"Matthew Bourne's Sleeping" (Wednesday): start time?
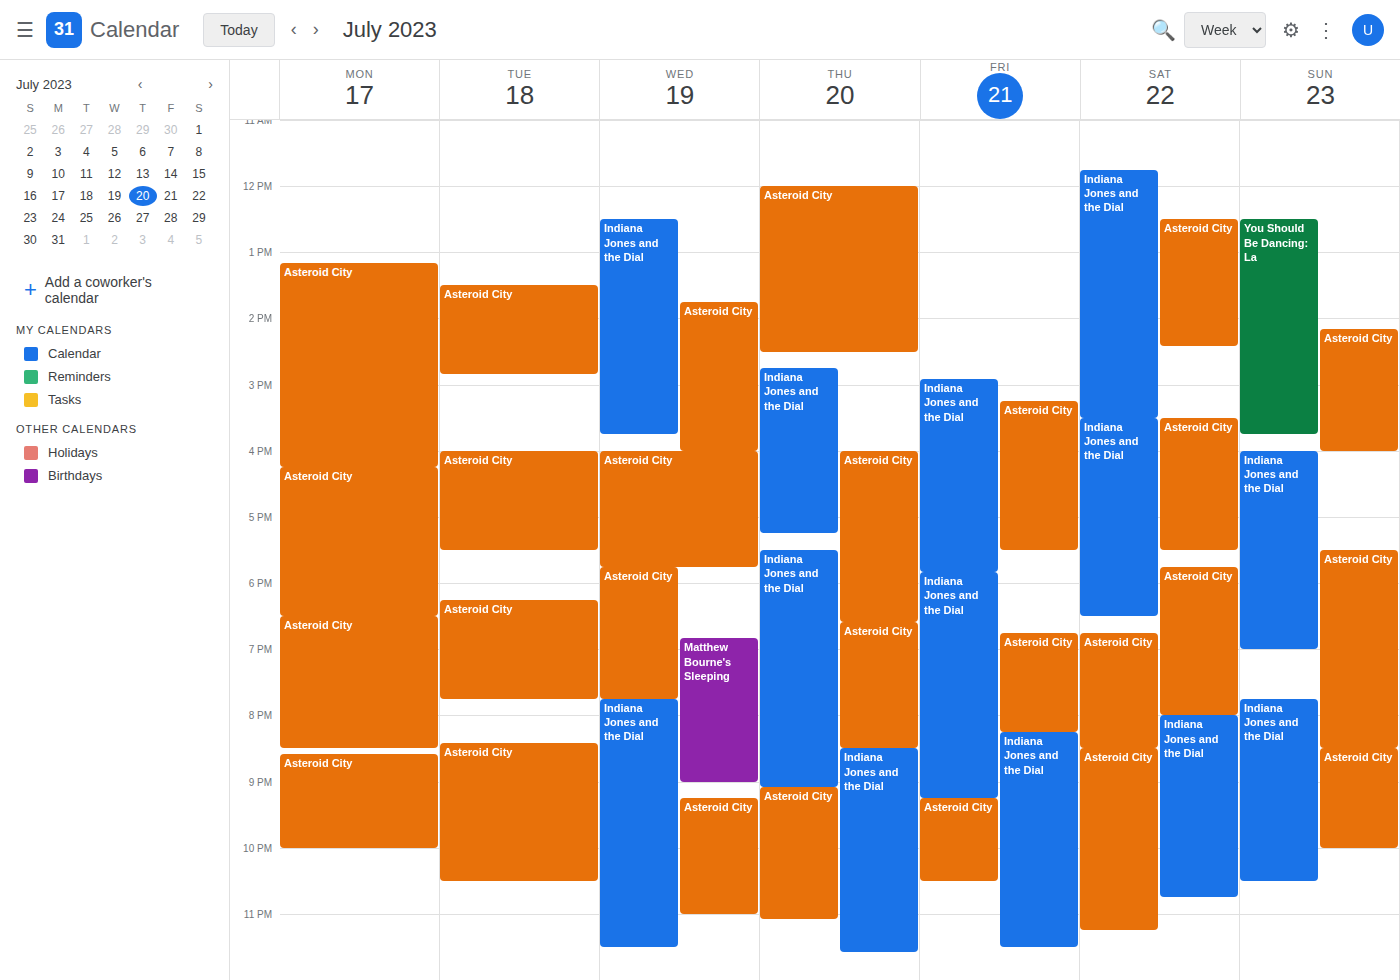
6:50 PM